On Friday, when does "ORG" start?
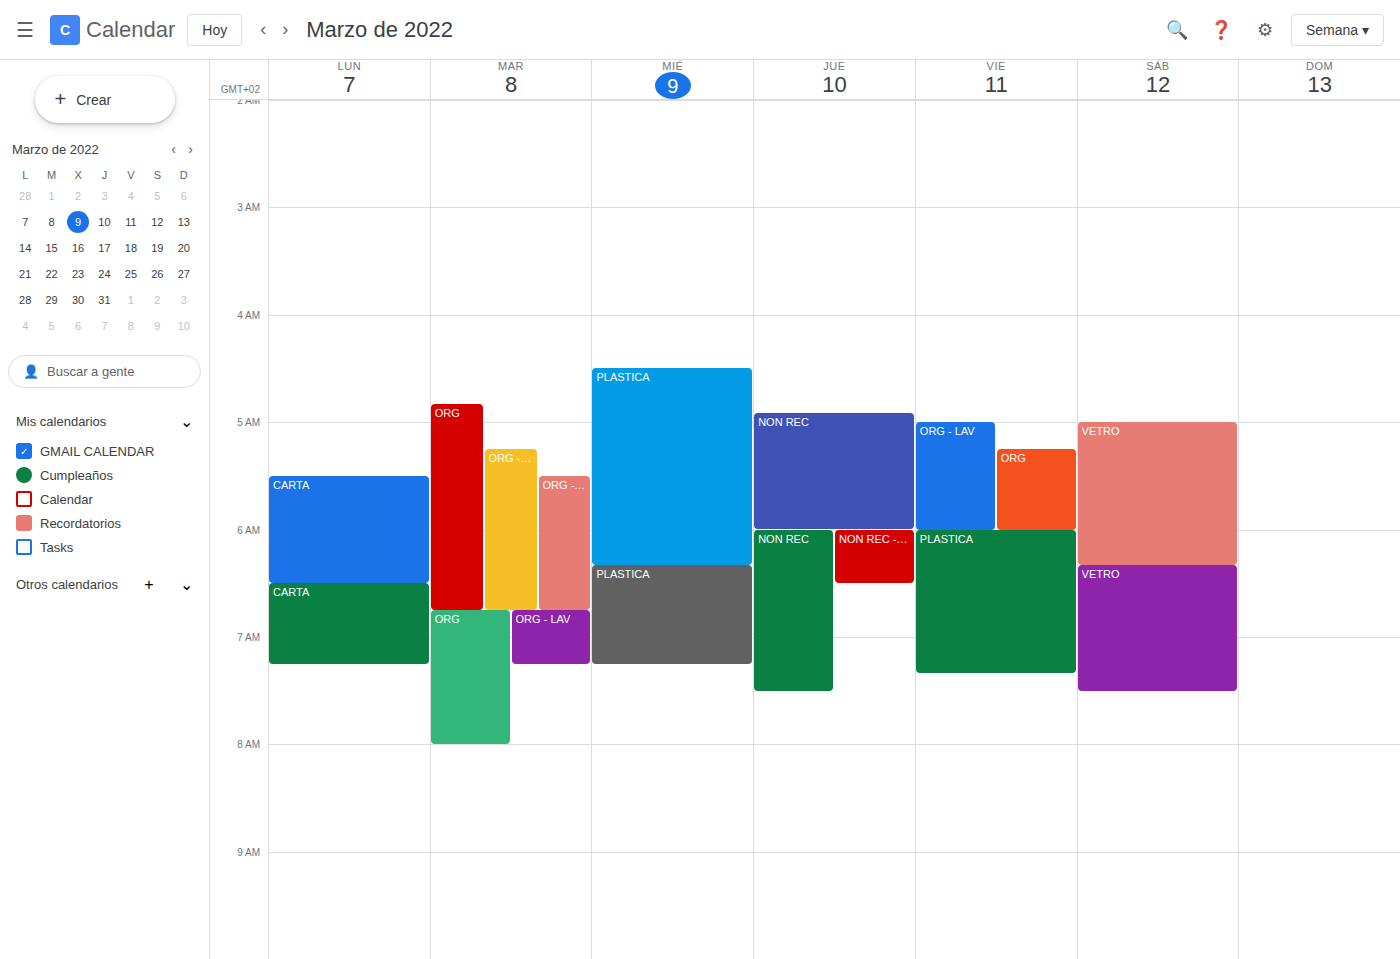
5:15 AM